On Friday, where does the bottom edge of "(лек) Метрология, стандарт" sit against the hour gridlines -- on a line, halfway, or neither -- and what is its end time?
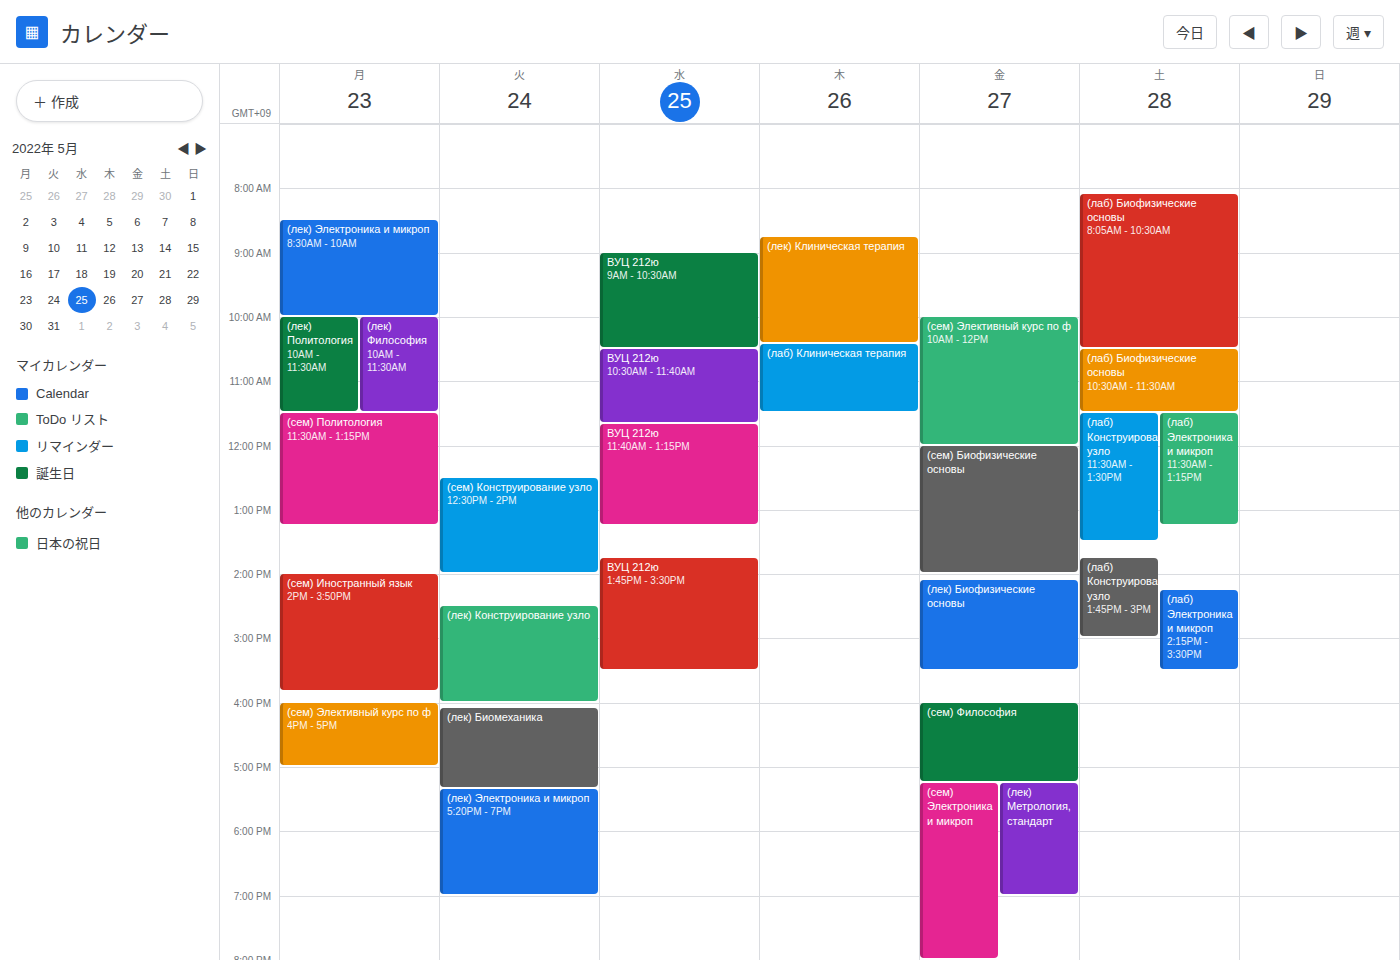
7:00 PM -- exactly on the 7 PM line.